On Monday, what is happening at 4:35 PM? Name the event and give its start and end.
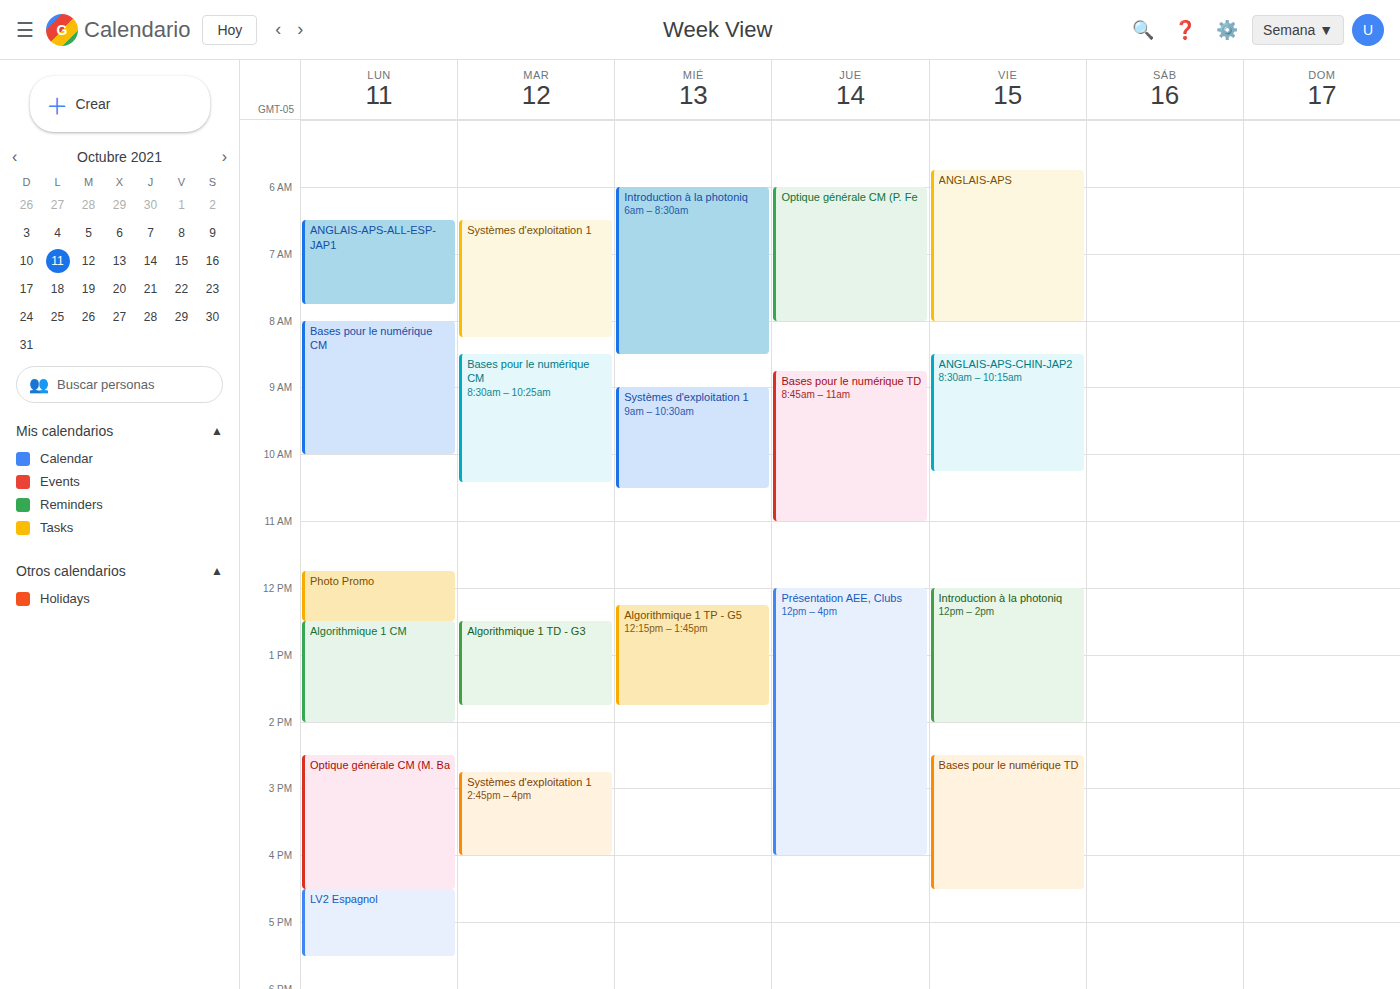
"LV2 Espagnol", 4:30 PM to 5:30 PM